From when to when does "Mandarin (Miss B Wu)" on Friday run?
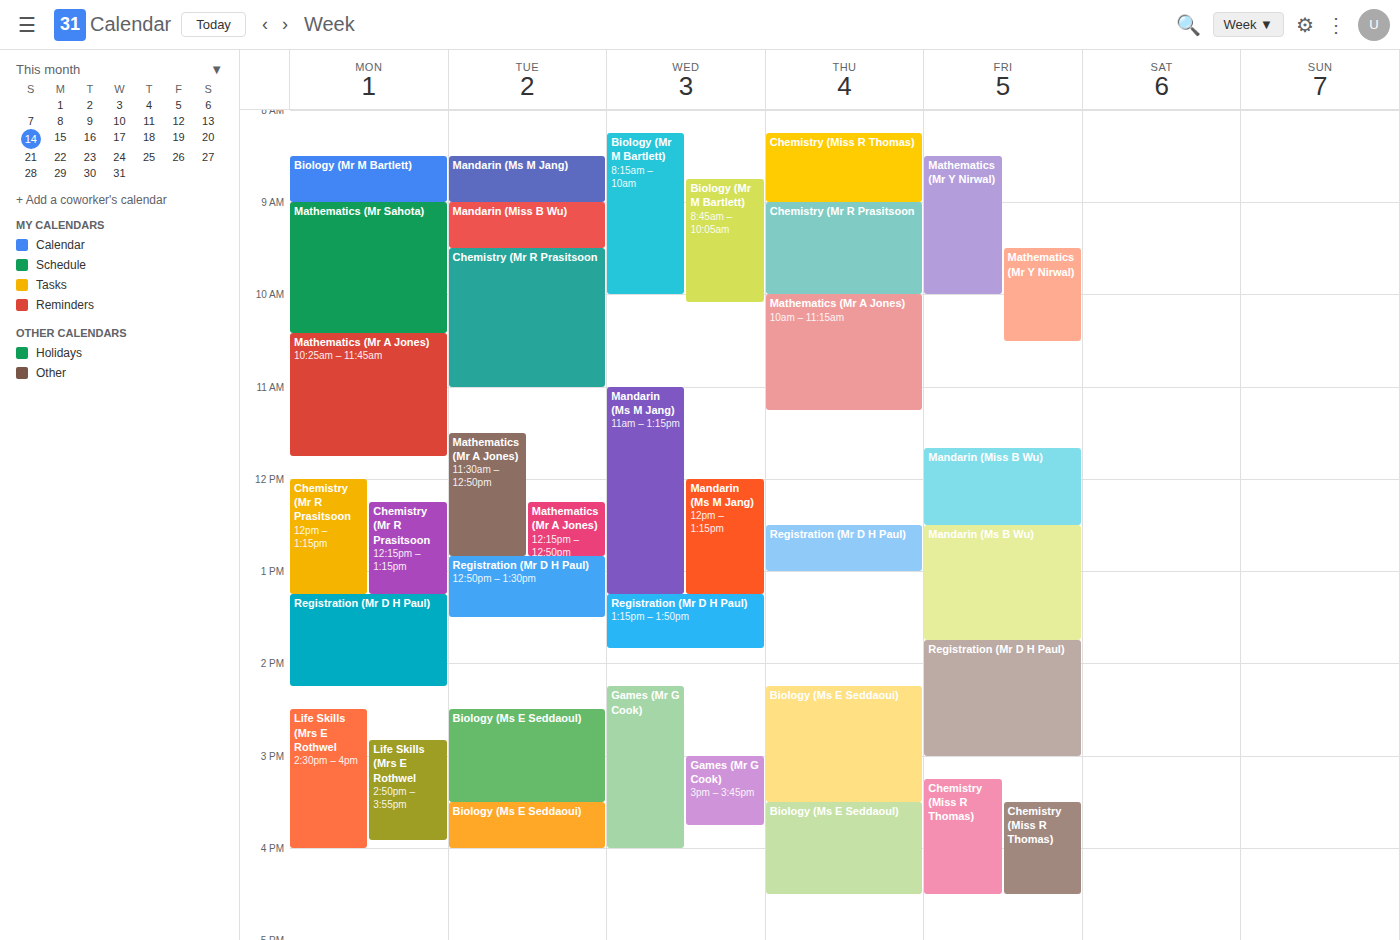
11:40 AM to 12:30 PM